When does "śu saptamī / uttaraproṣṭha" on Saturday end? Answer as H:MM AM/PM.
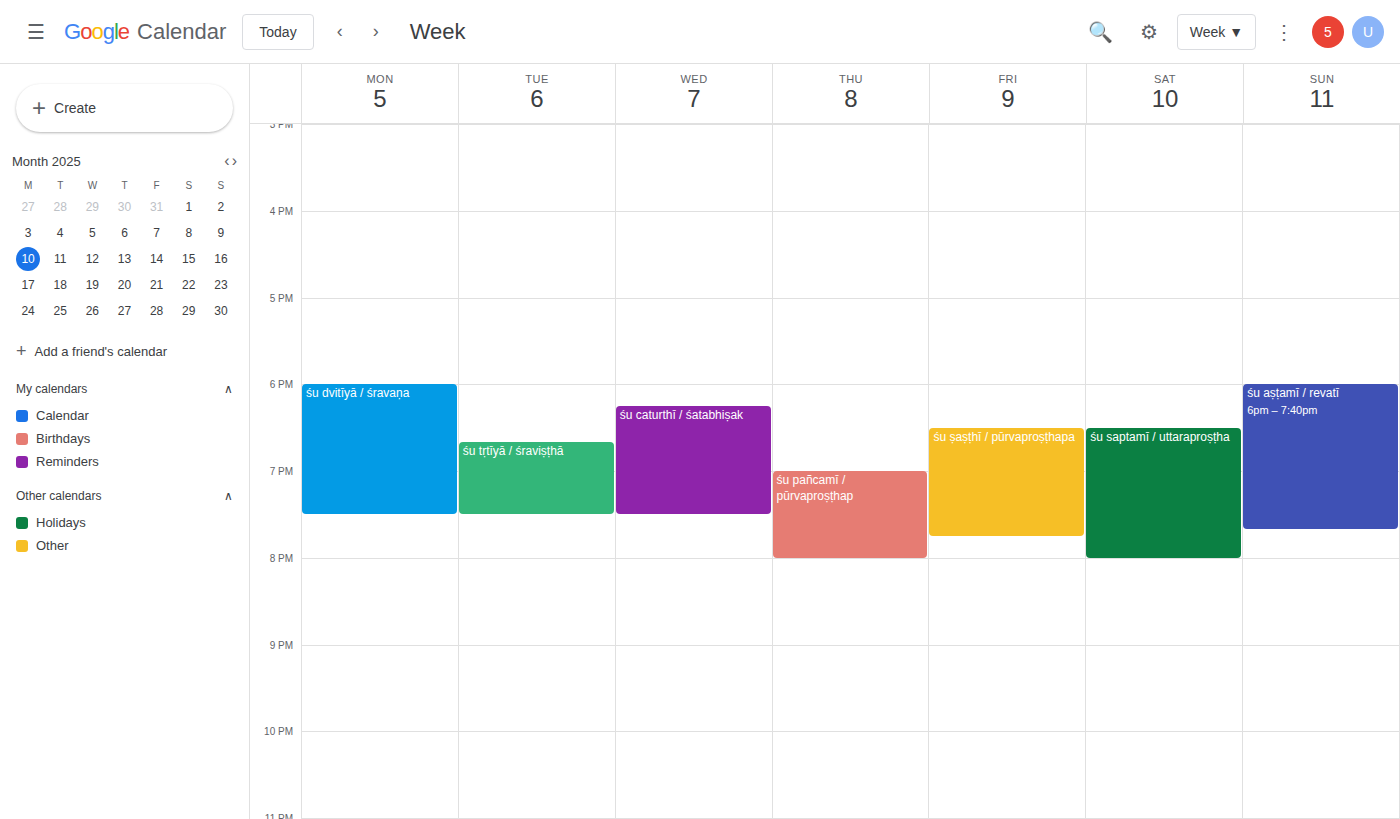
8:00 PM